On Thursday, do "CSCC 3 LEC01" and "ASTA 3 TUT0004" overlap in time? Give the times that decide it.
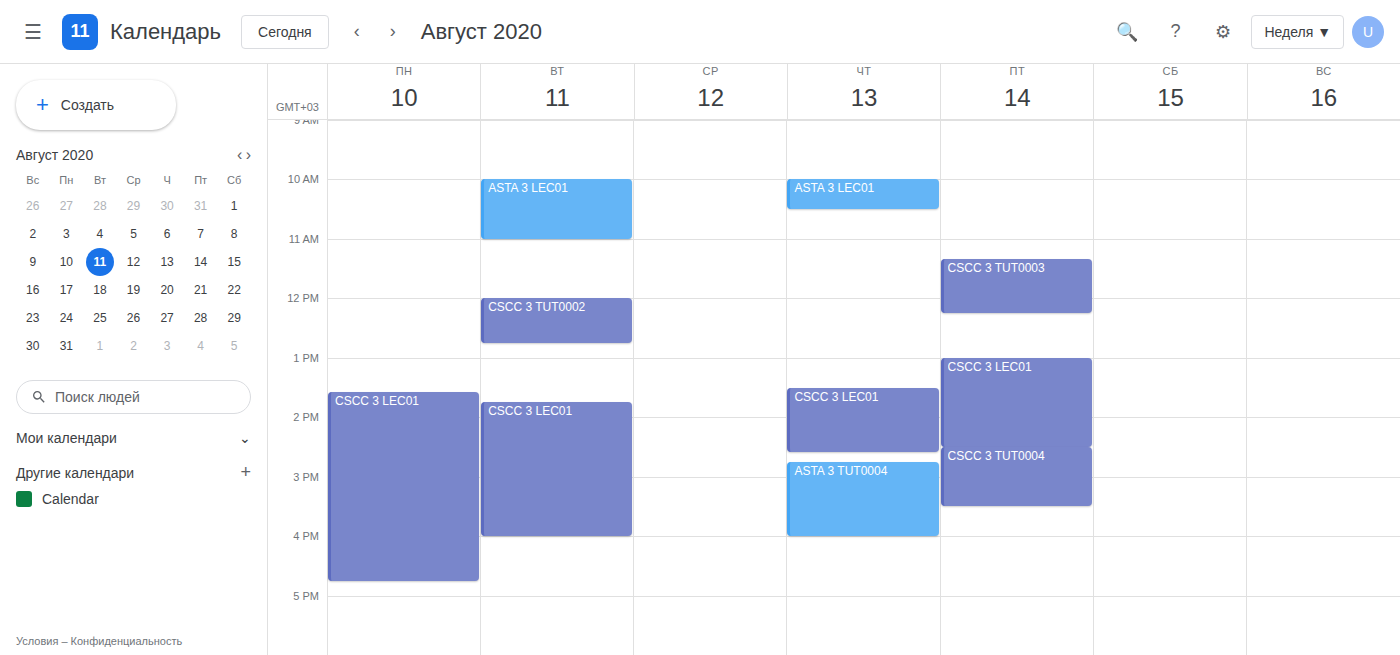
"CSCC 3 LEC01" ends at 2:35 PM and "ASTA 3 TUT0004" starts at 2:45 PM -- no overlap.